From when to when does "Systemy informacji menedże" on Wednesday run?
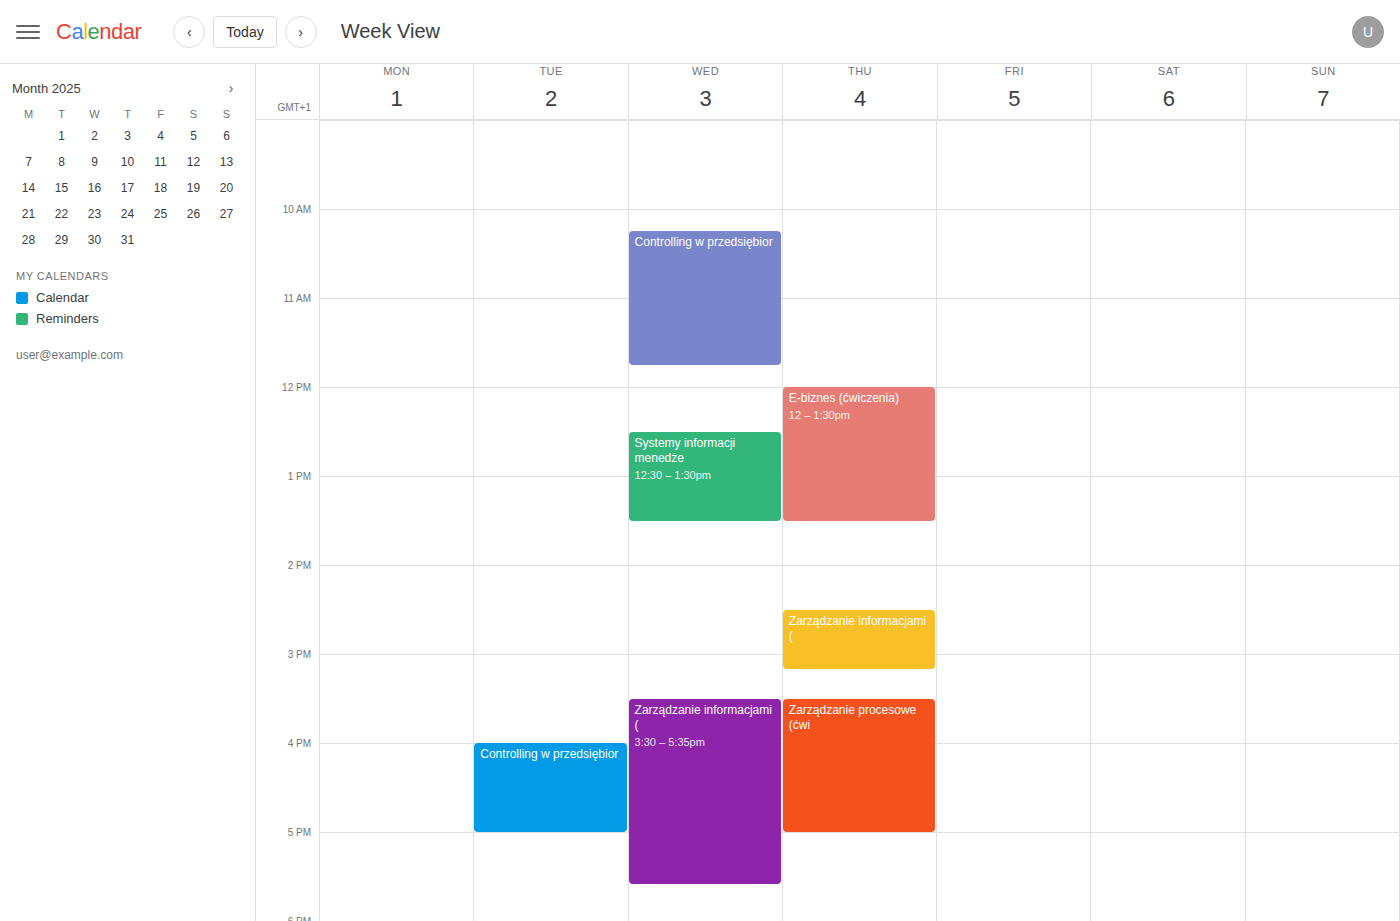
12:30 PM to 1:30 PM